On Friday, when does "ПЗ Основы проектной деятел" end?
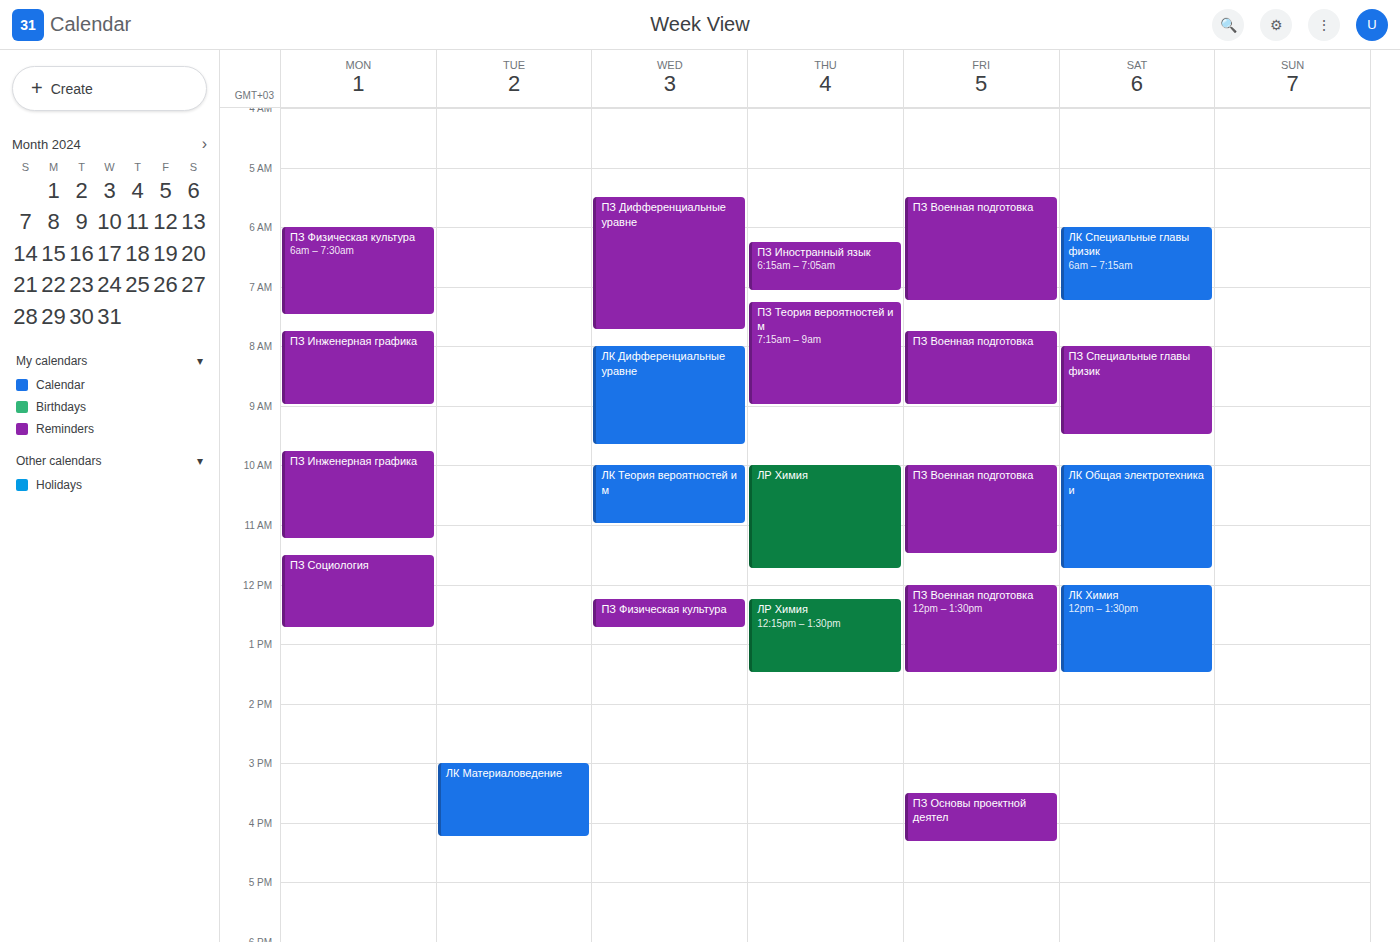
4:20 PM